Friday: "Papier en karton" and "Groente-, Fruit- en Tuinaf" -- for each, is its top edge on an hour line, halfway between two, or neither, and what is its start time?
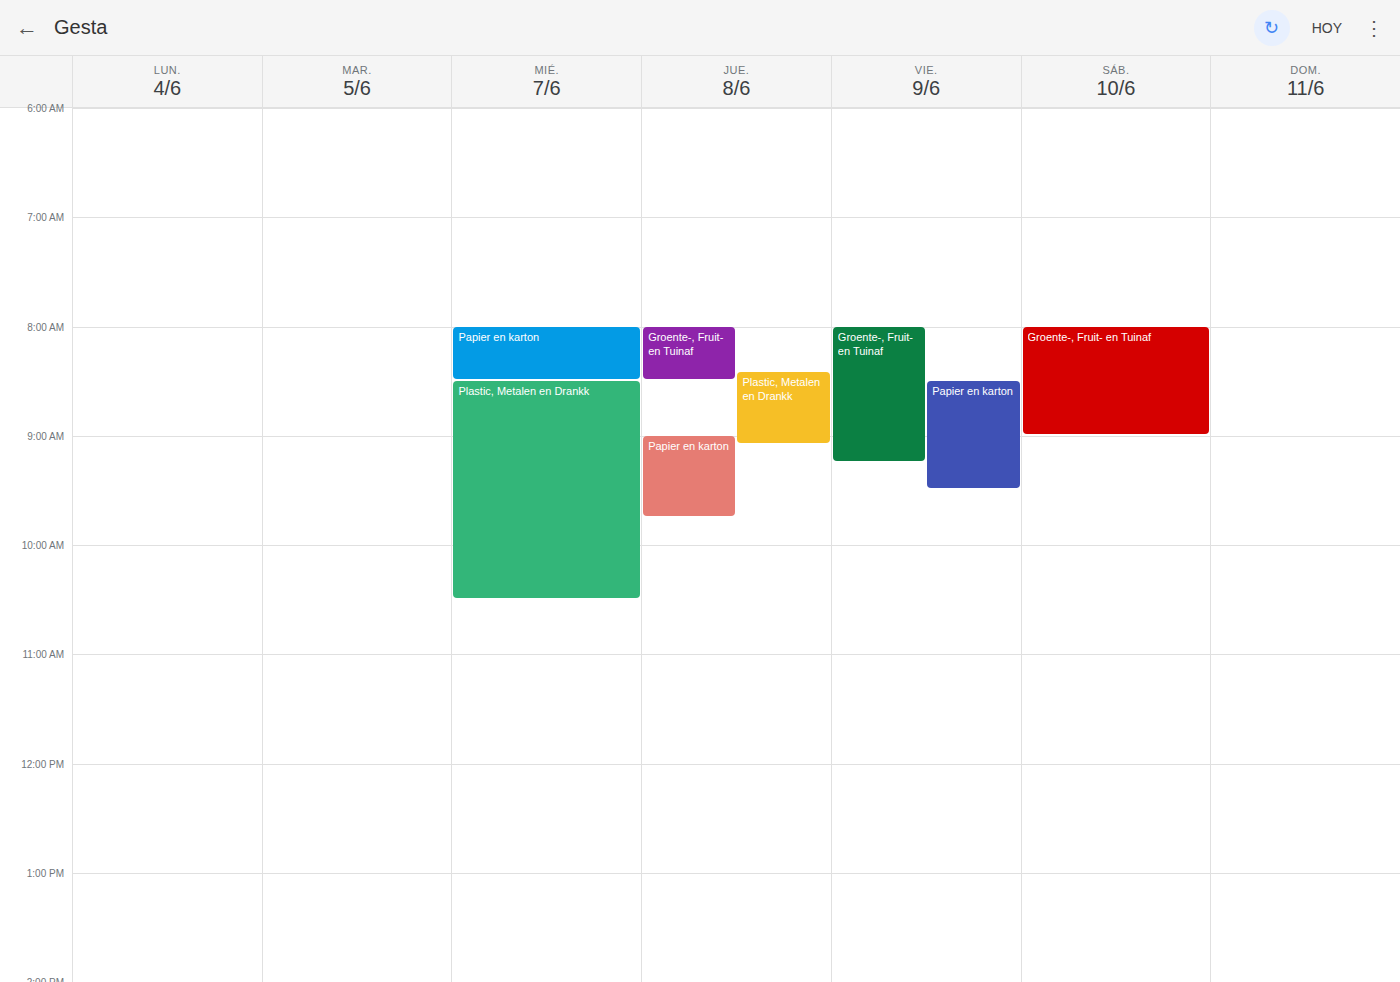
"Papier en karton": 8:30 AM, halfway between the 8 AM and 9 AM lines. "Groente-, Fruit- en Tuinaf": 8:00 AM, exactly on the 8 AM line.